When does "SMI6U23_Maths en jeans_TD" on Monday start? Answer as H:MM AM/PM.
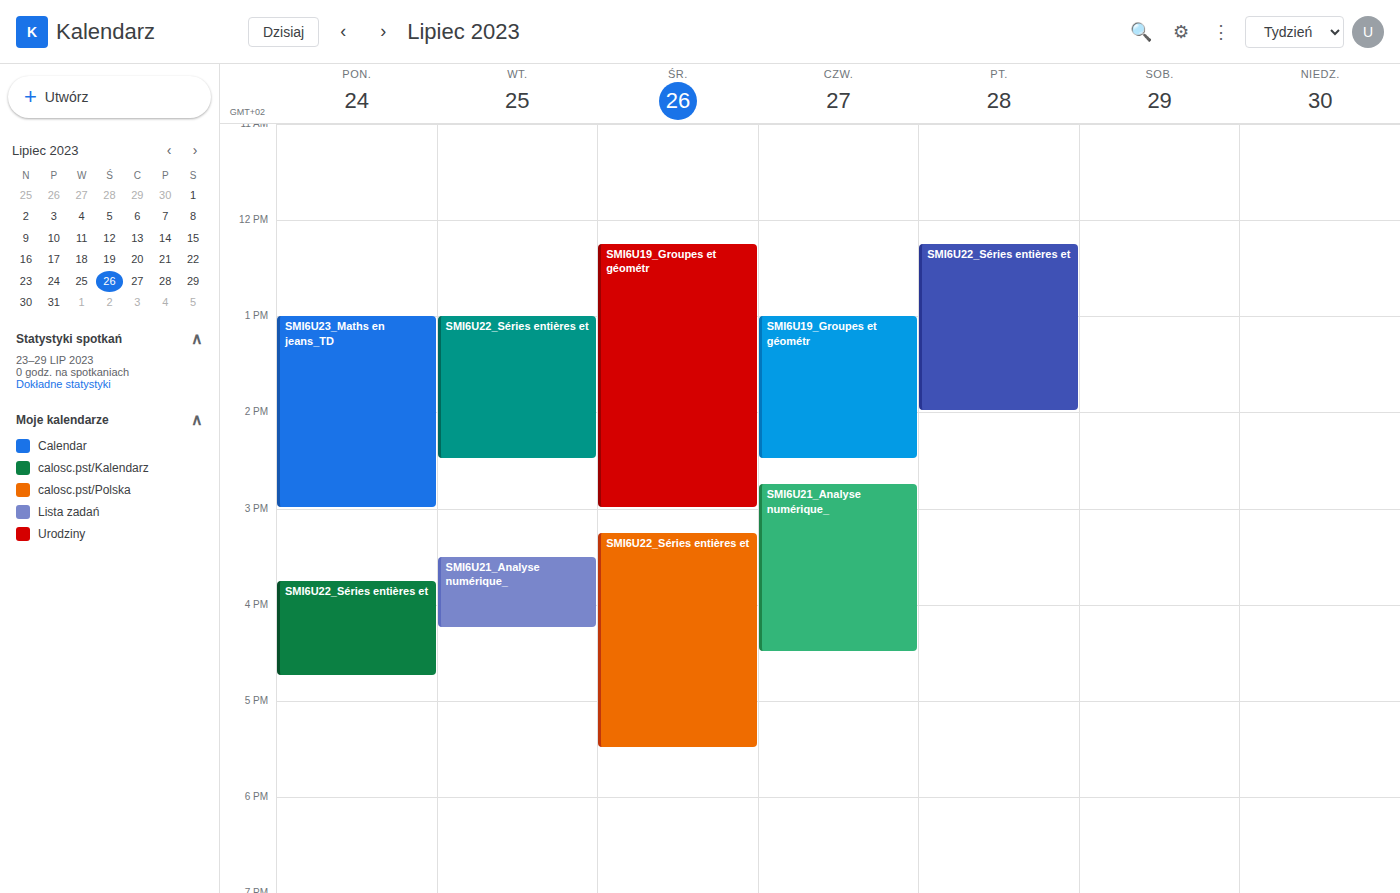
1:00 PM